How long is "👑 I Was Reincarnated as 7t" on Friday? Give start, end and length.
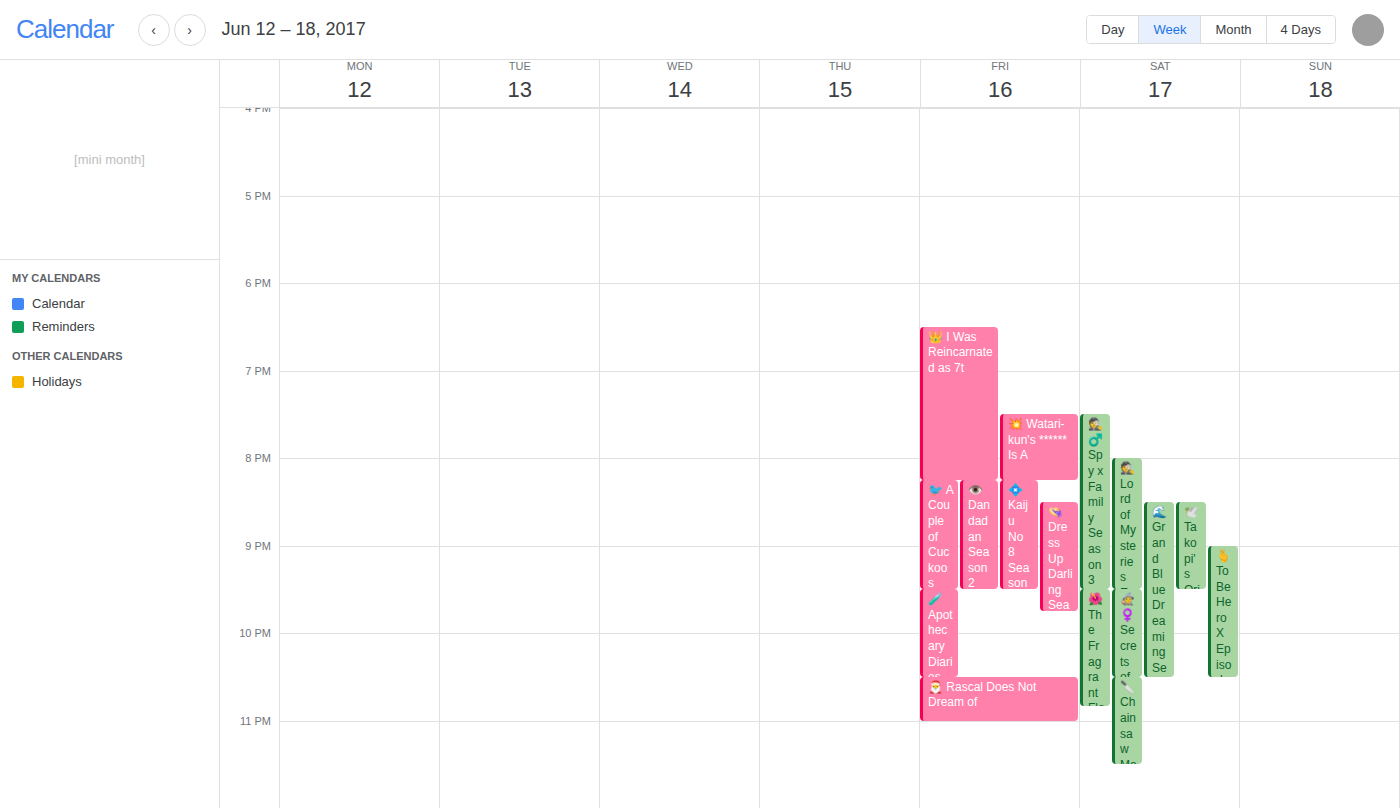
6:30 PM to 8:15 PM, 1 hour 45 minutes